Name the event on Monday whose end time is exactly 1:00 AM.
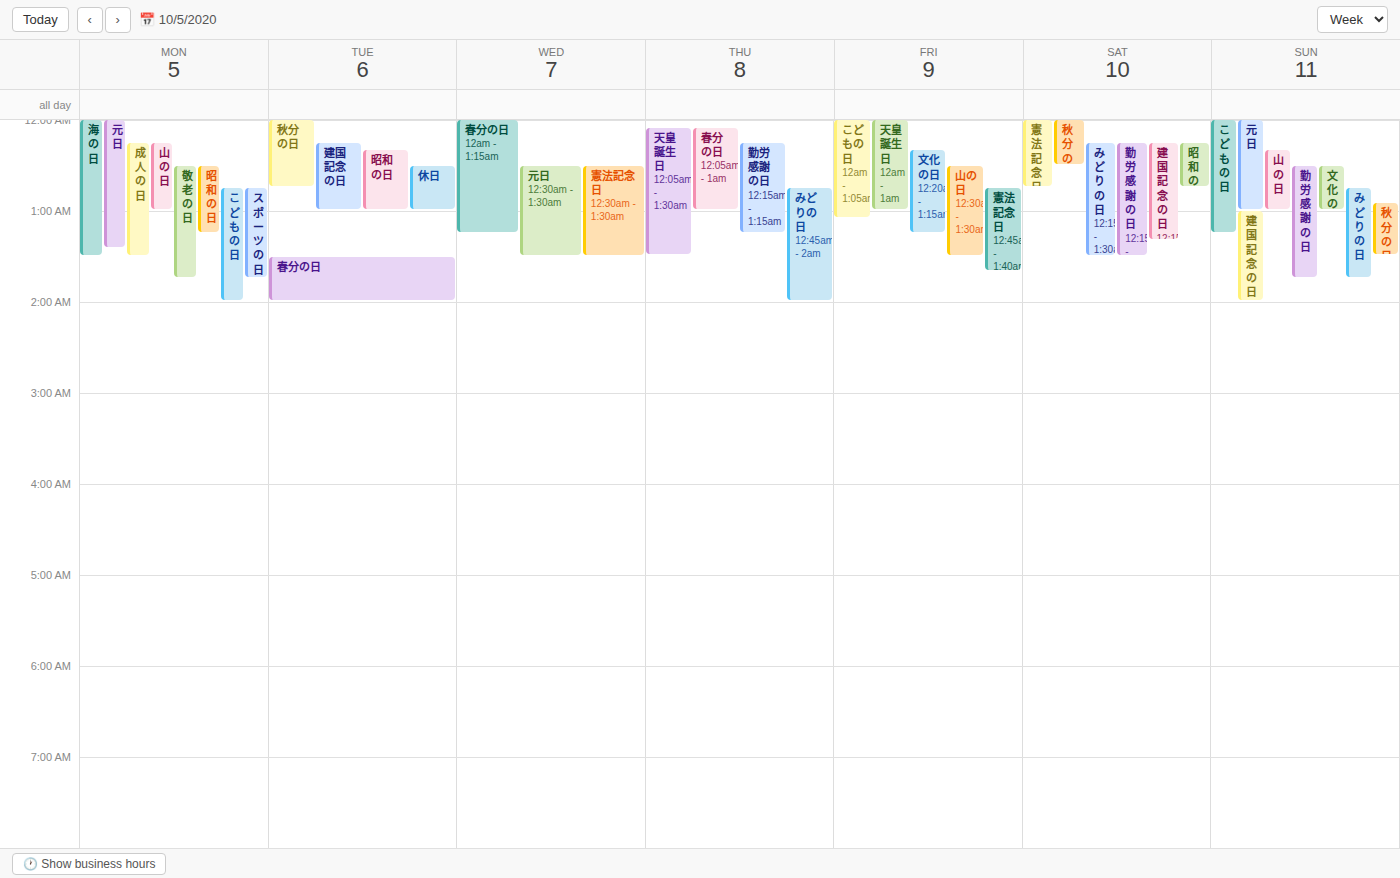
"山の日"